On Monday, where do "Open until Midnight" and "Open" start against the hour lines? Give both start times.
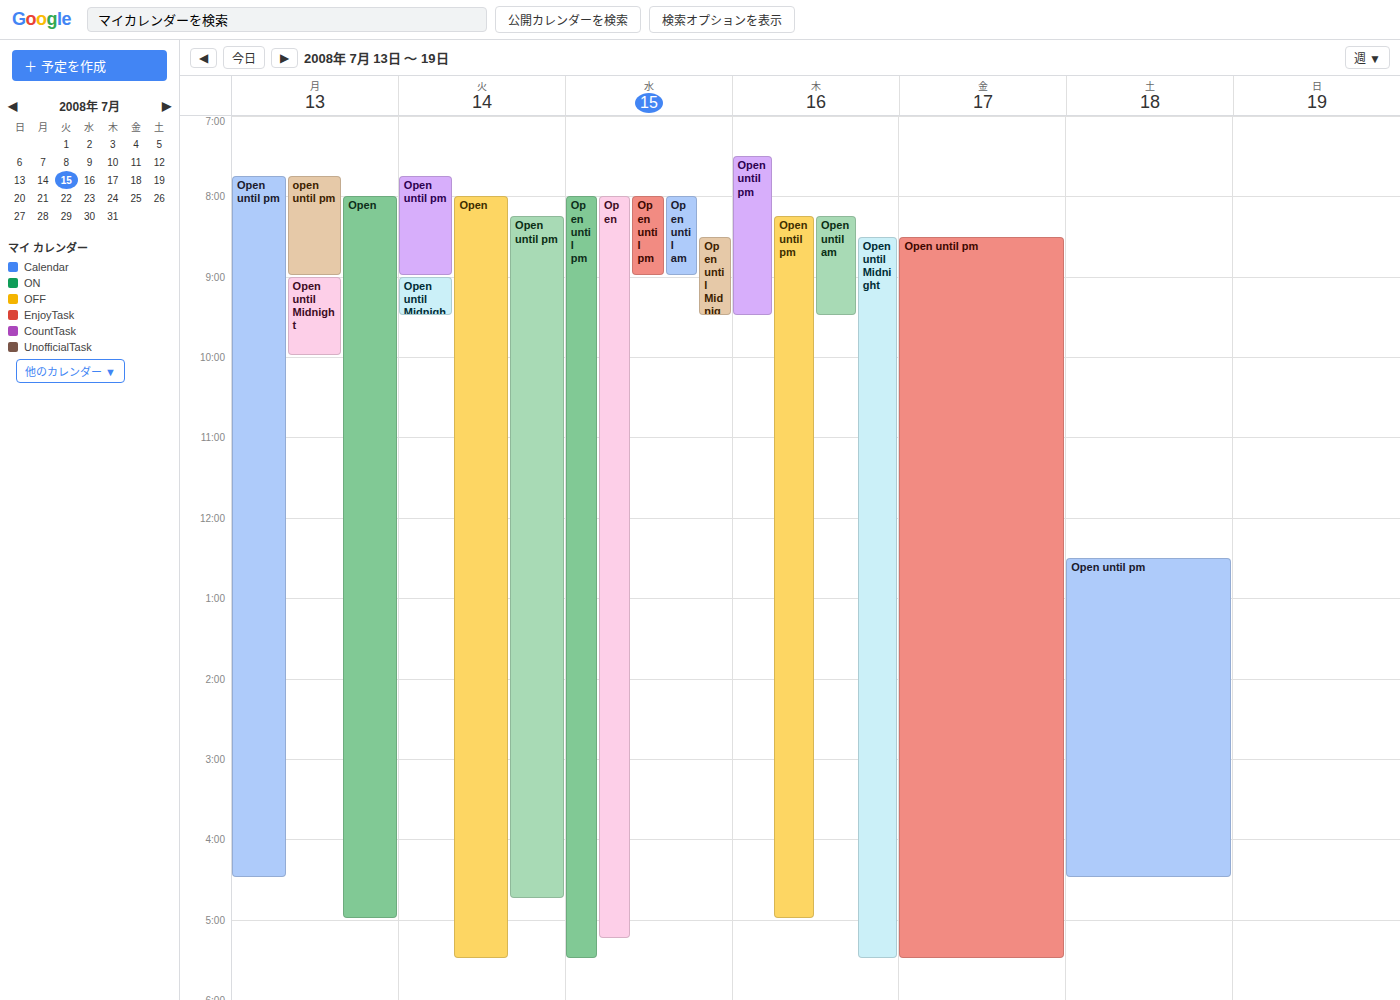
"Open until Midnight": 9:00 AM, exactly on the 9 AM line. "Open": 8:00 AM, exactly on the 8 AM line.